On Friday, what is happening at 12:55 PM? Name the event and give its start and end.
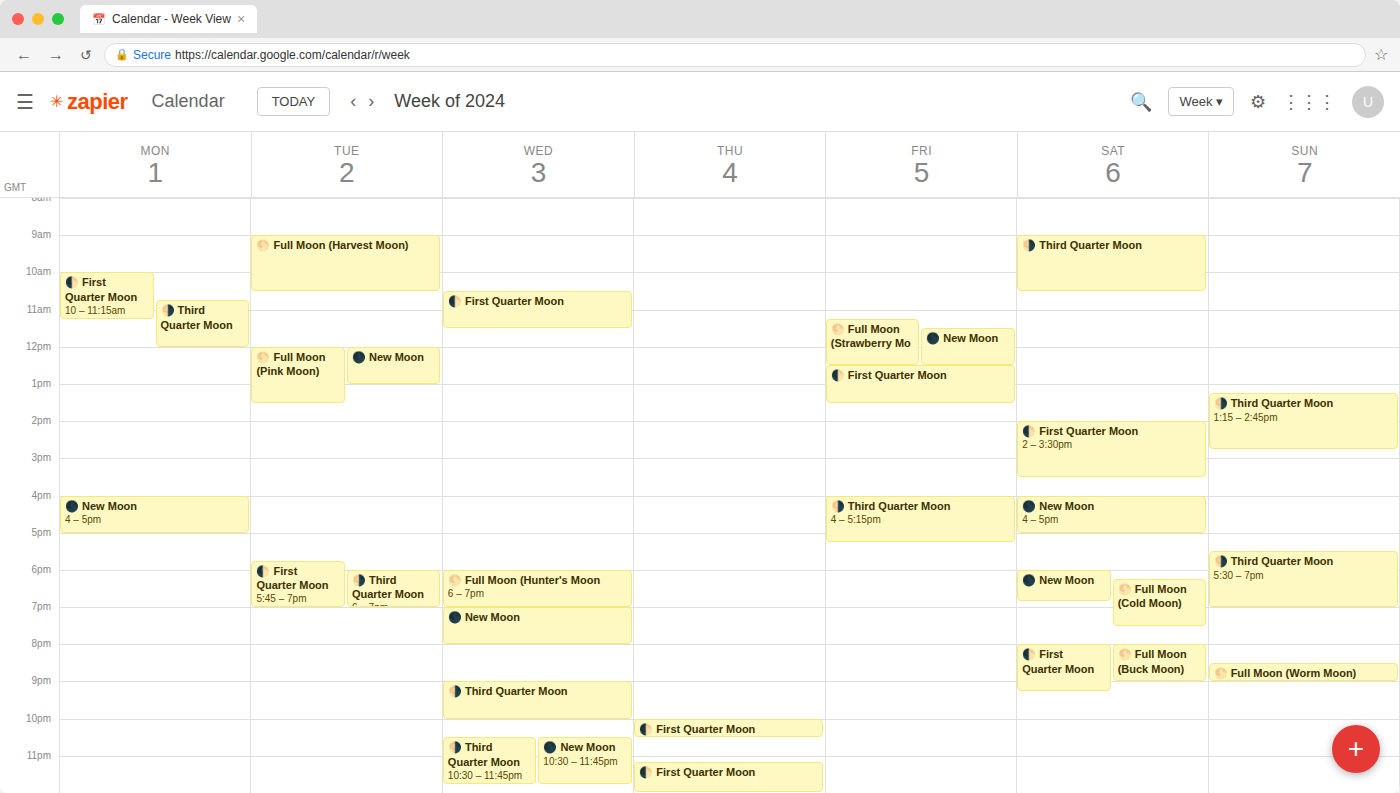
"🌓 First Quarter Moon", 12:30 PM to 1:30 PM